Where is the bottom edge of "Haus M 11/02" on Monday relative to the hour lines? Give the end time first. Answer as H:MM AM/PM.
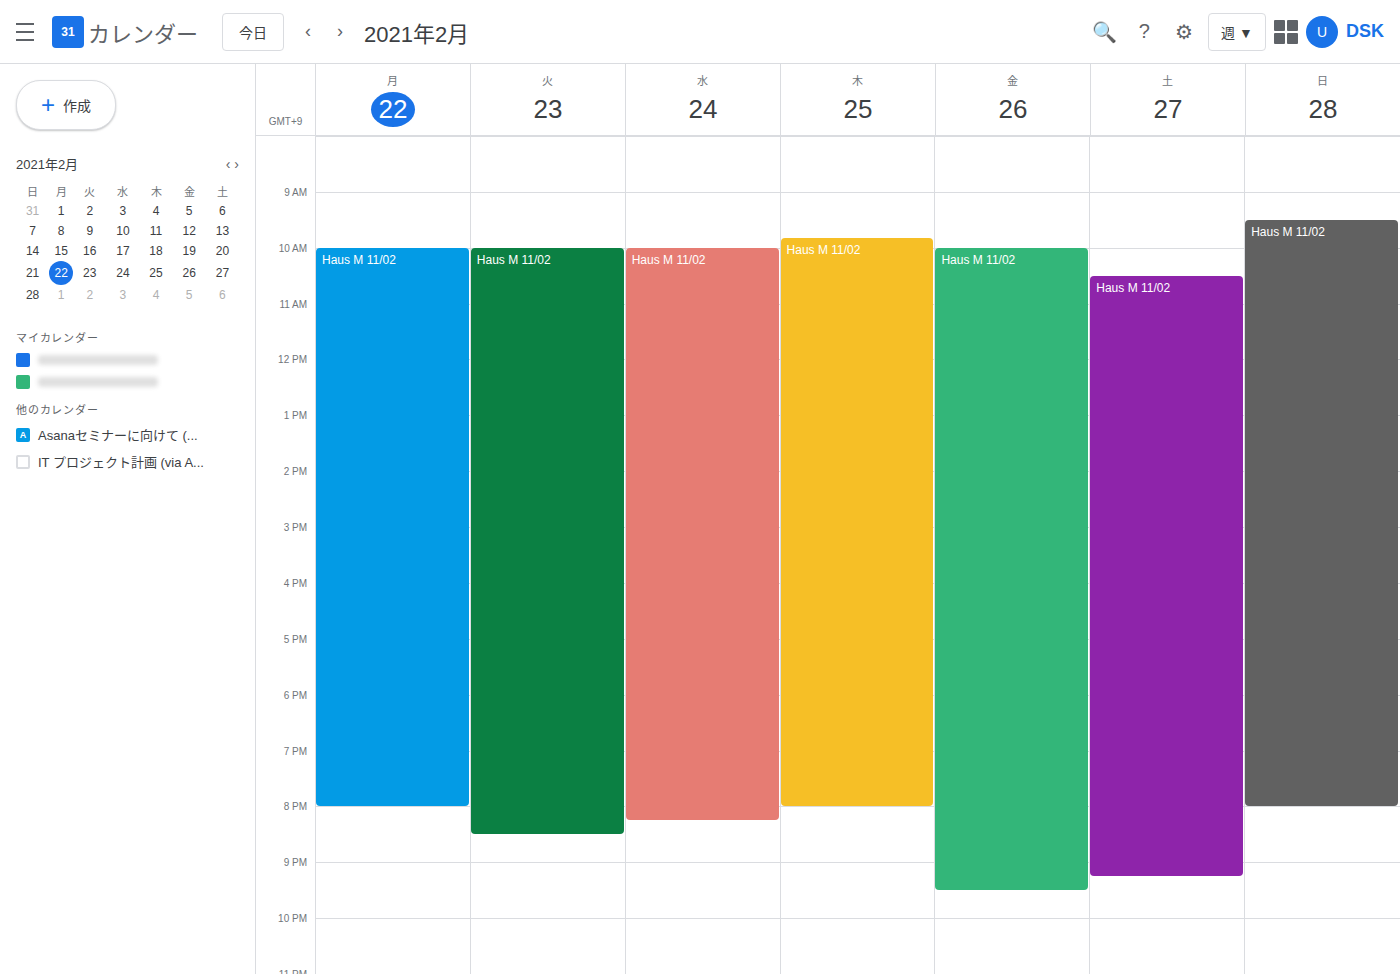
8:00 PM -- exactly on the 8 PM line.